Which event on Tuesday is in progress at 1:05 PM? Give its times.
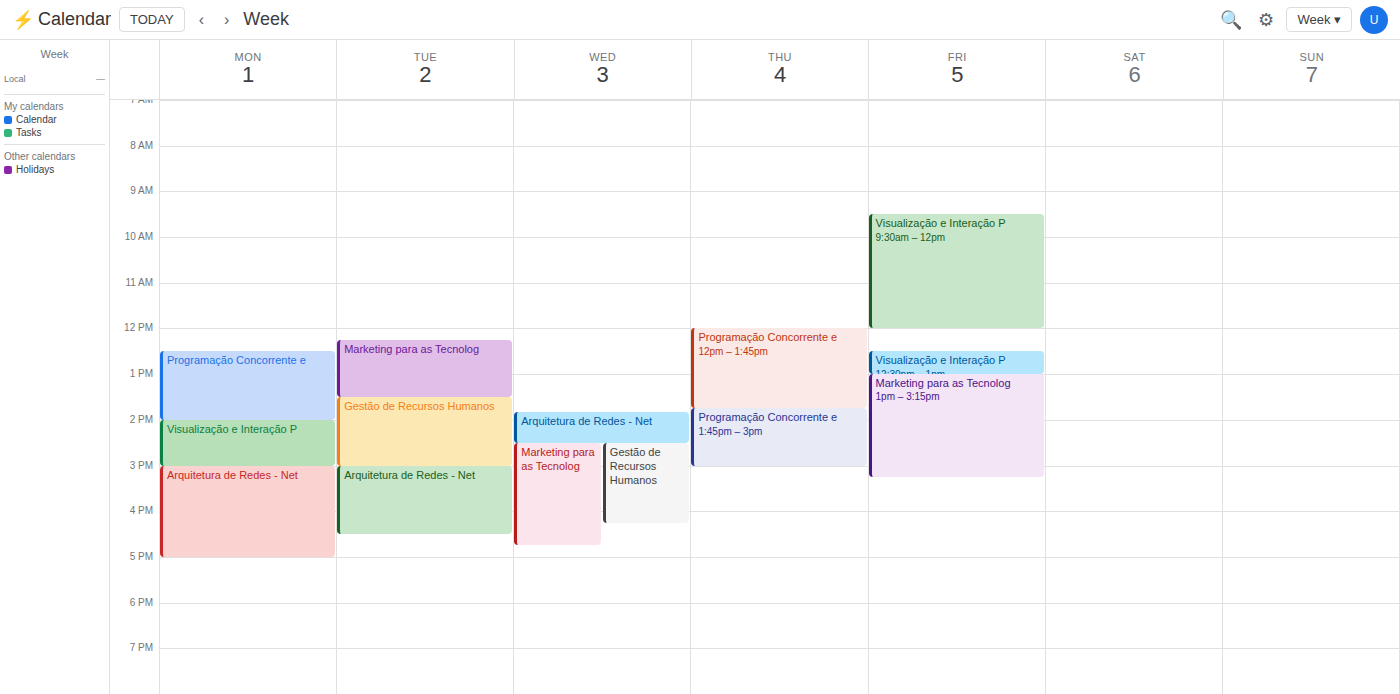
"Marketing para as Tecnolog", 12:15 PM to 1:30 PM